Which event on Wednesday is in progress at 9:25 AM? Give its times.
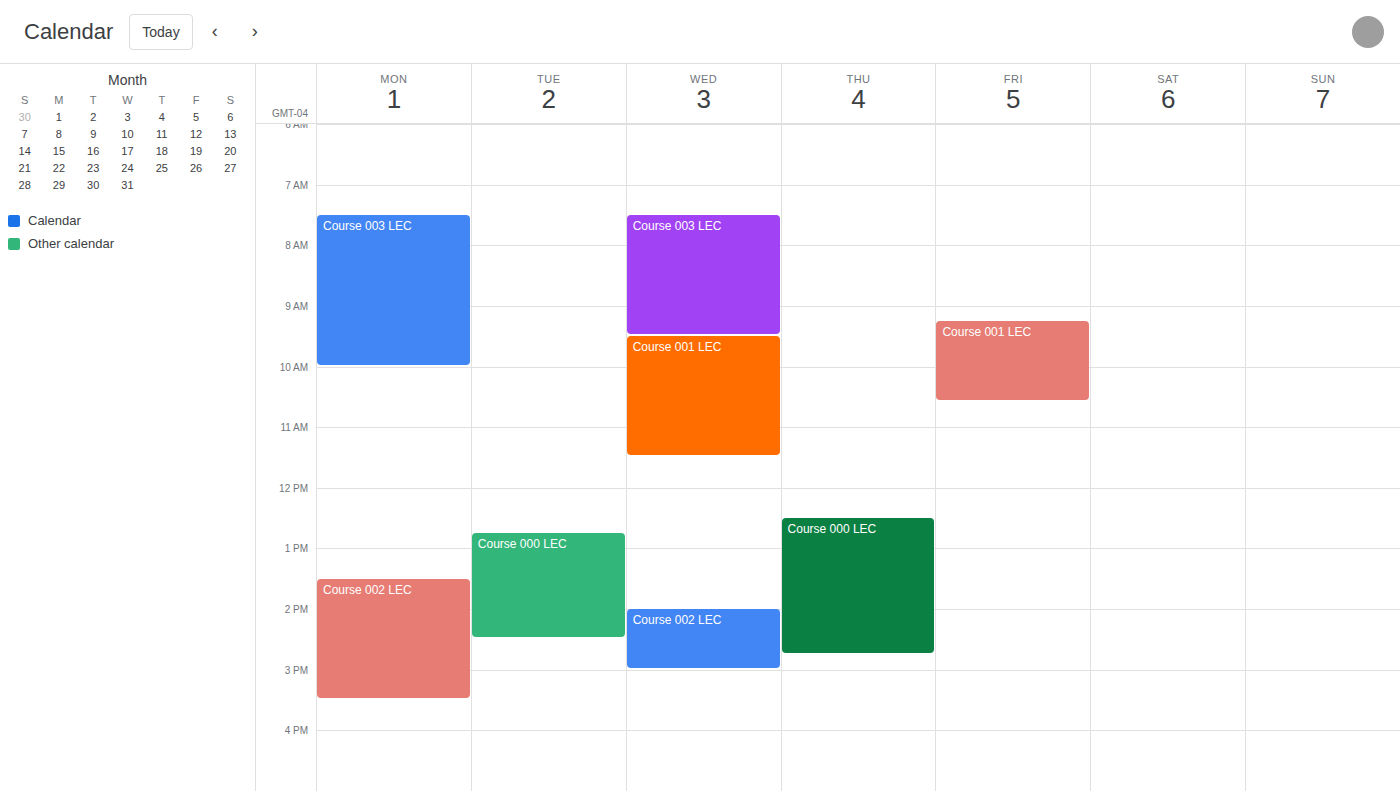
"Course 003 LEC", 7:30 AM to 9:30 AM